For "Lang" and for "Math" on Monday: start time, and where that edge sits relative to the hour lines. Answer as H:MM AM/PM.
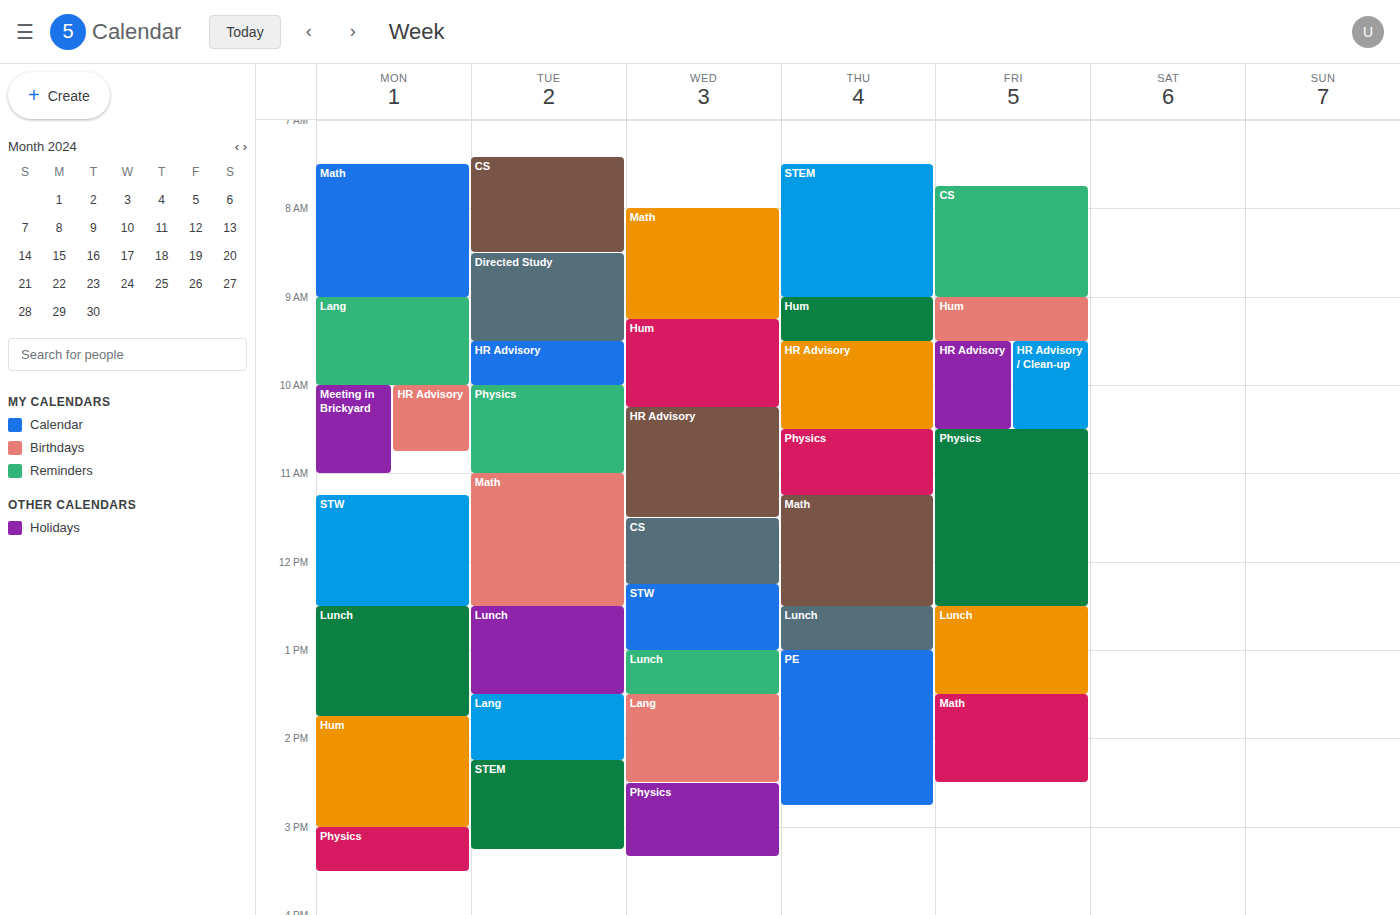
"Lang": 9:00 AM, exactly on the 9 AM line. "Math": 7:30 AM, halfway between the 7 AM and 8 AM lines.